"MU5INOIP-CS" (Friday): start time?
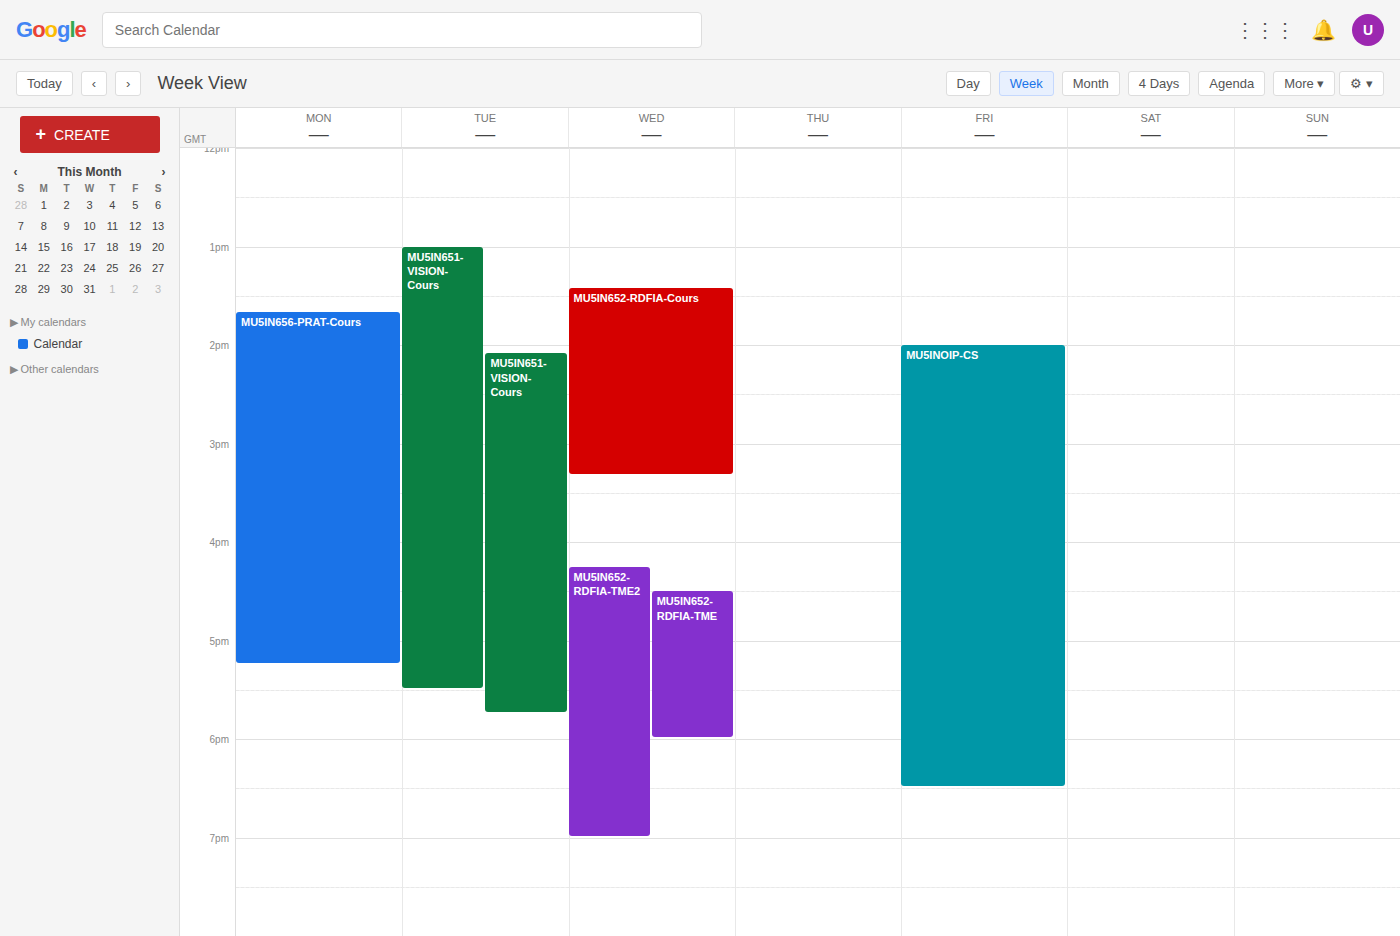
2:00 PM